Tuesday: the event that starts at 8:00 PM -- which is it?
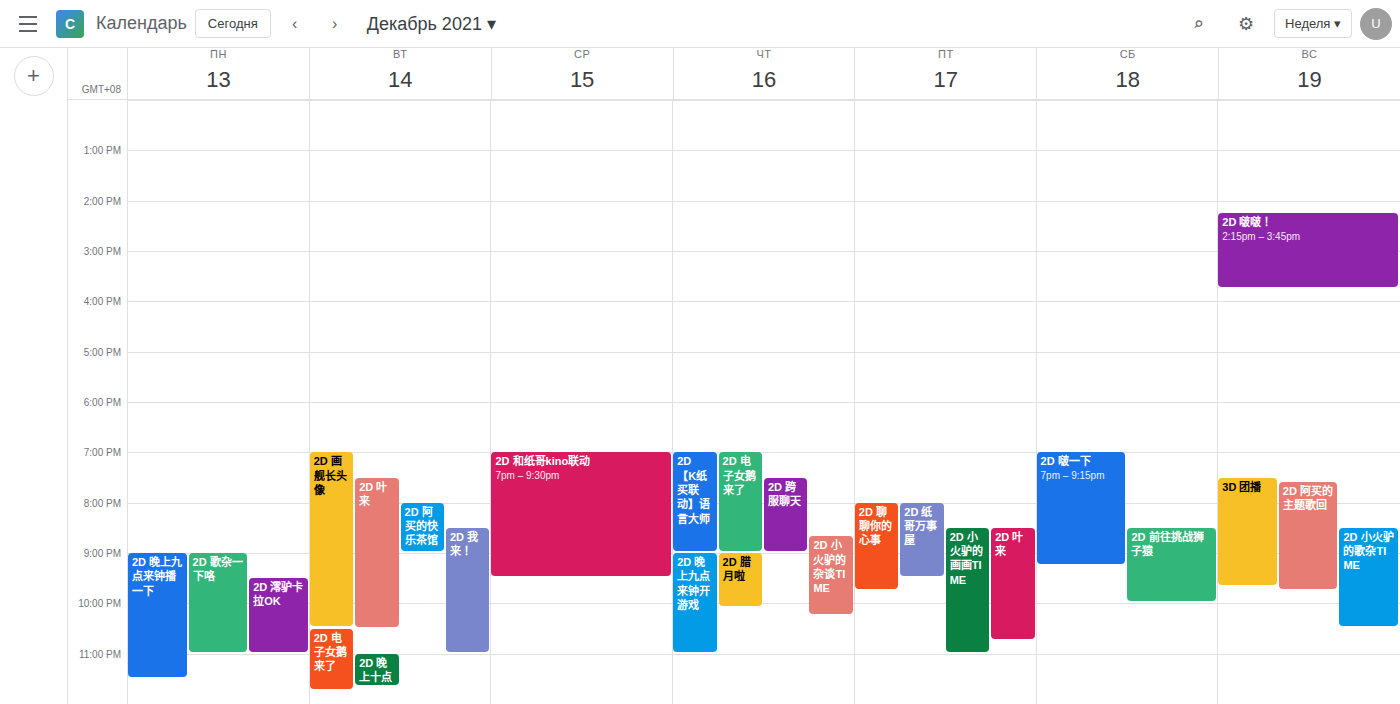
"2D 阿买的快乐茶馆"